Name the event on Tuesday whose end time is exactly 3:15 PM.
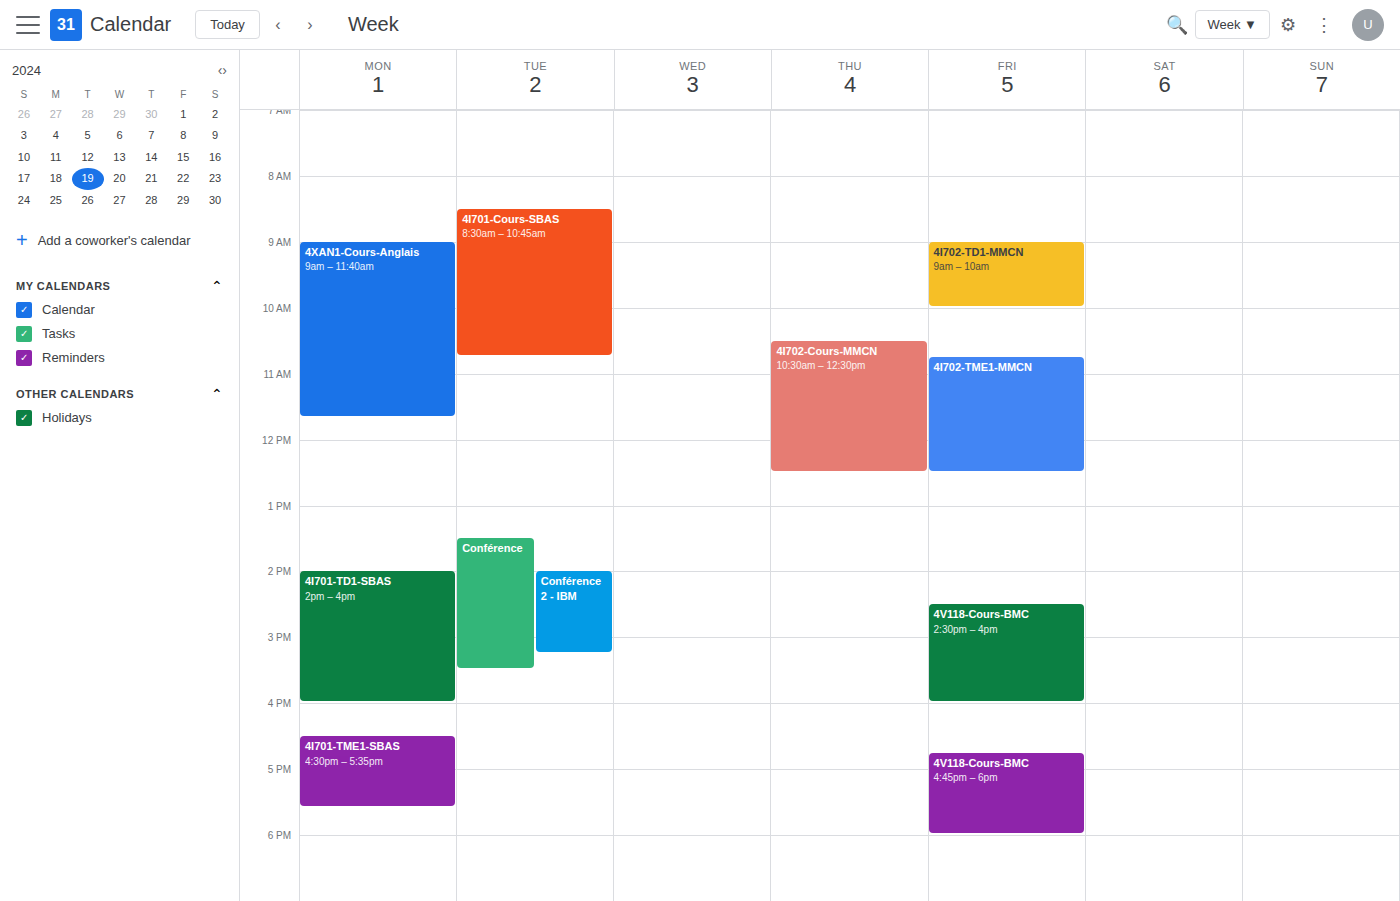
"Conférence 2 - IBM"